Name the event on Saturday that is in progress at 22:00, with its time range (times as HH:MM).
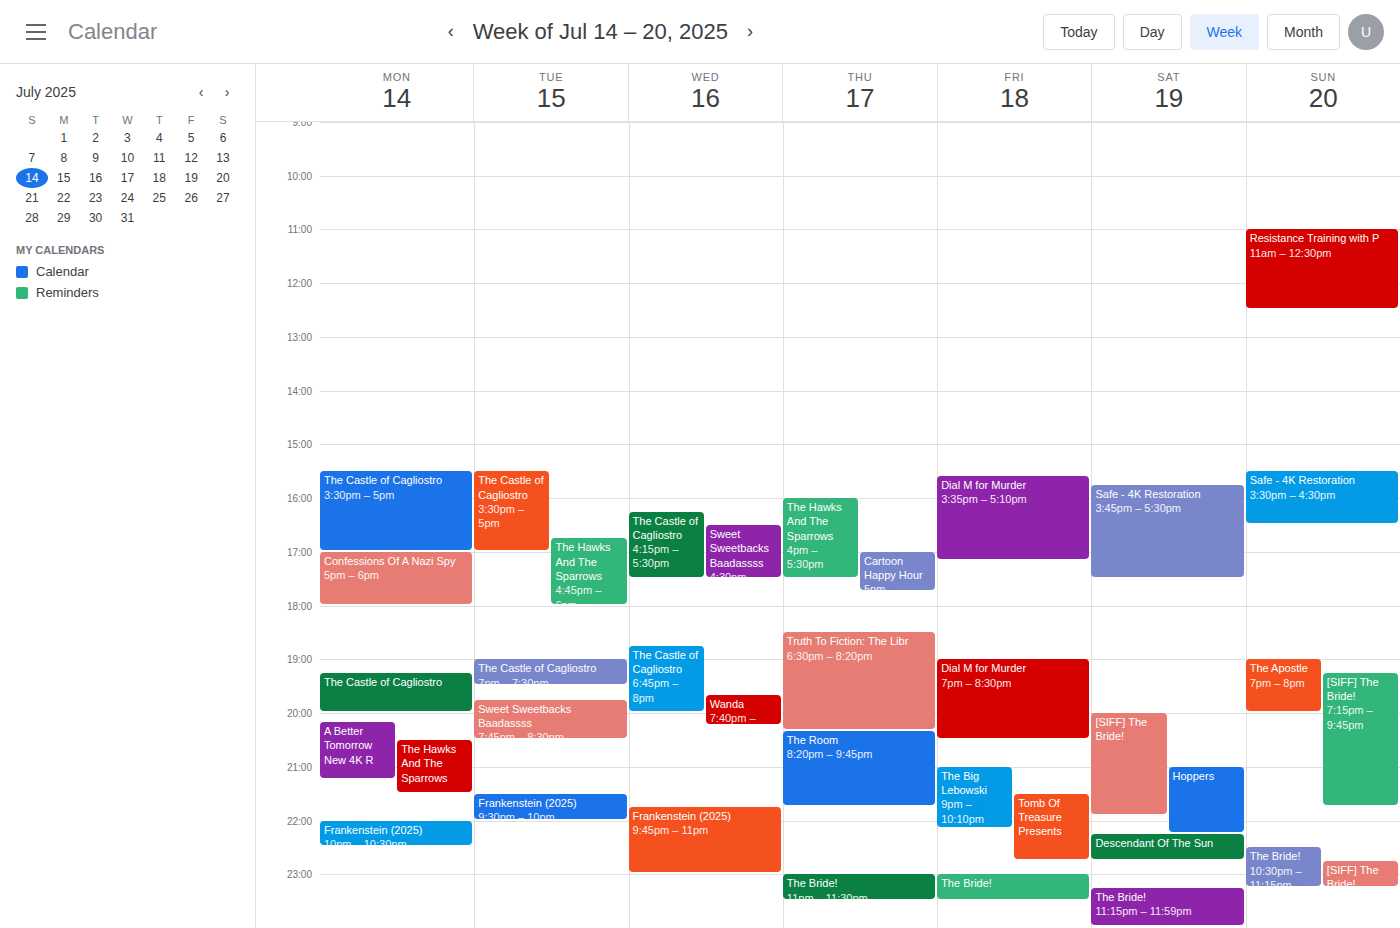
"Hoppers", 21:00 to 22:15